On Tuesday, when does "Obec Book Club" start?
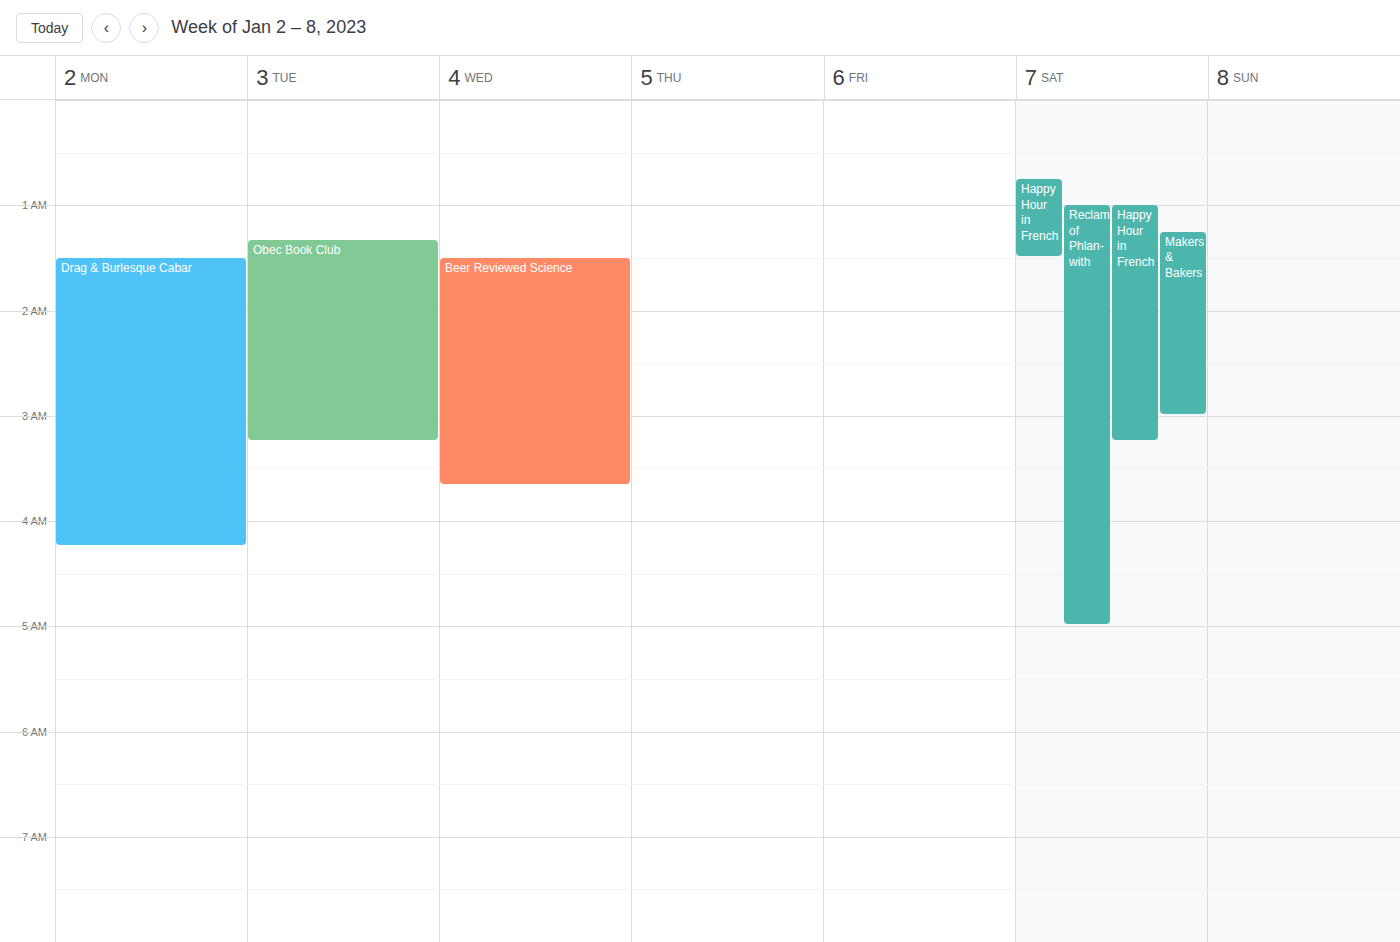
1:20 AM